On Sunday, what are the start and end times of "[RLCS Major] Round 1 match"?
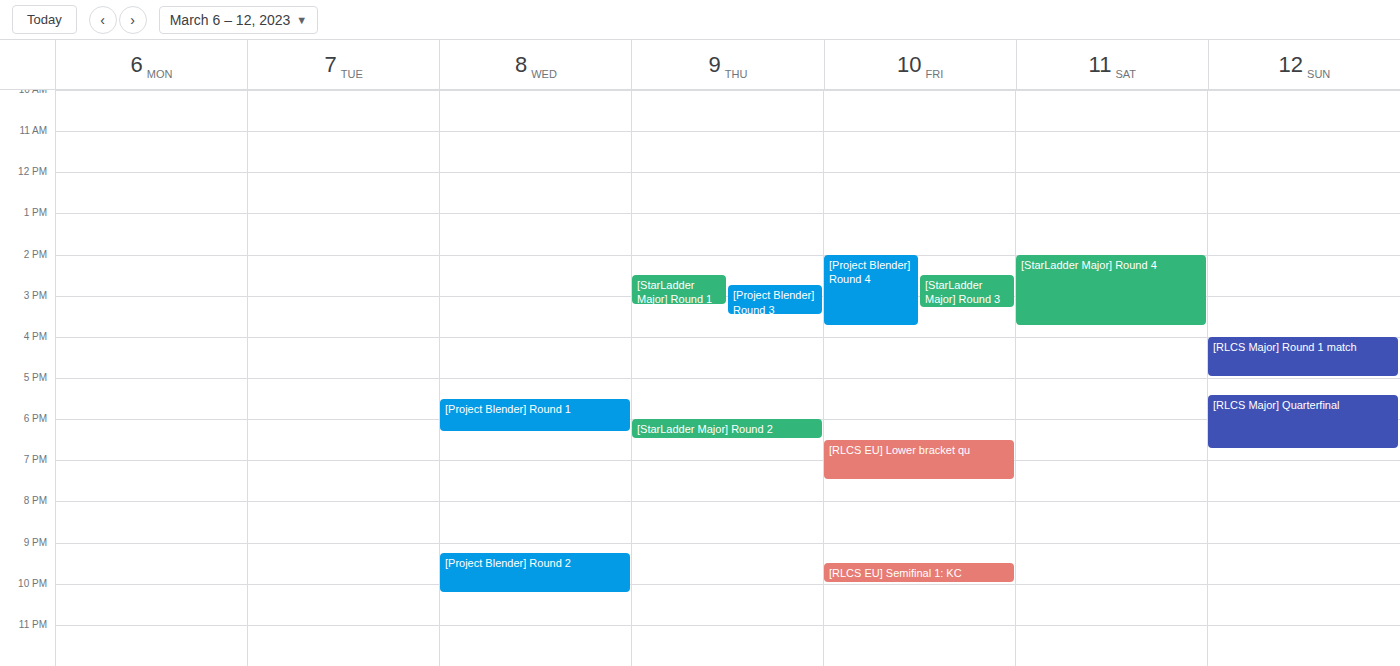
4:00 PM to 5:00 PM